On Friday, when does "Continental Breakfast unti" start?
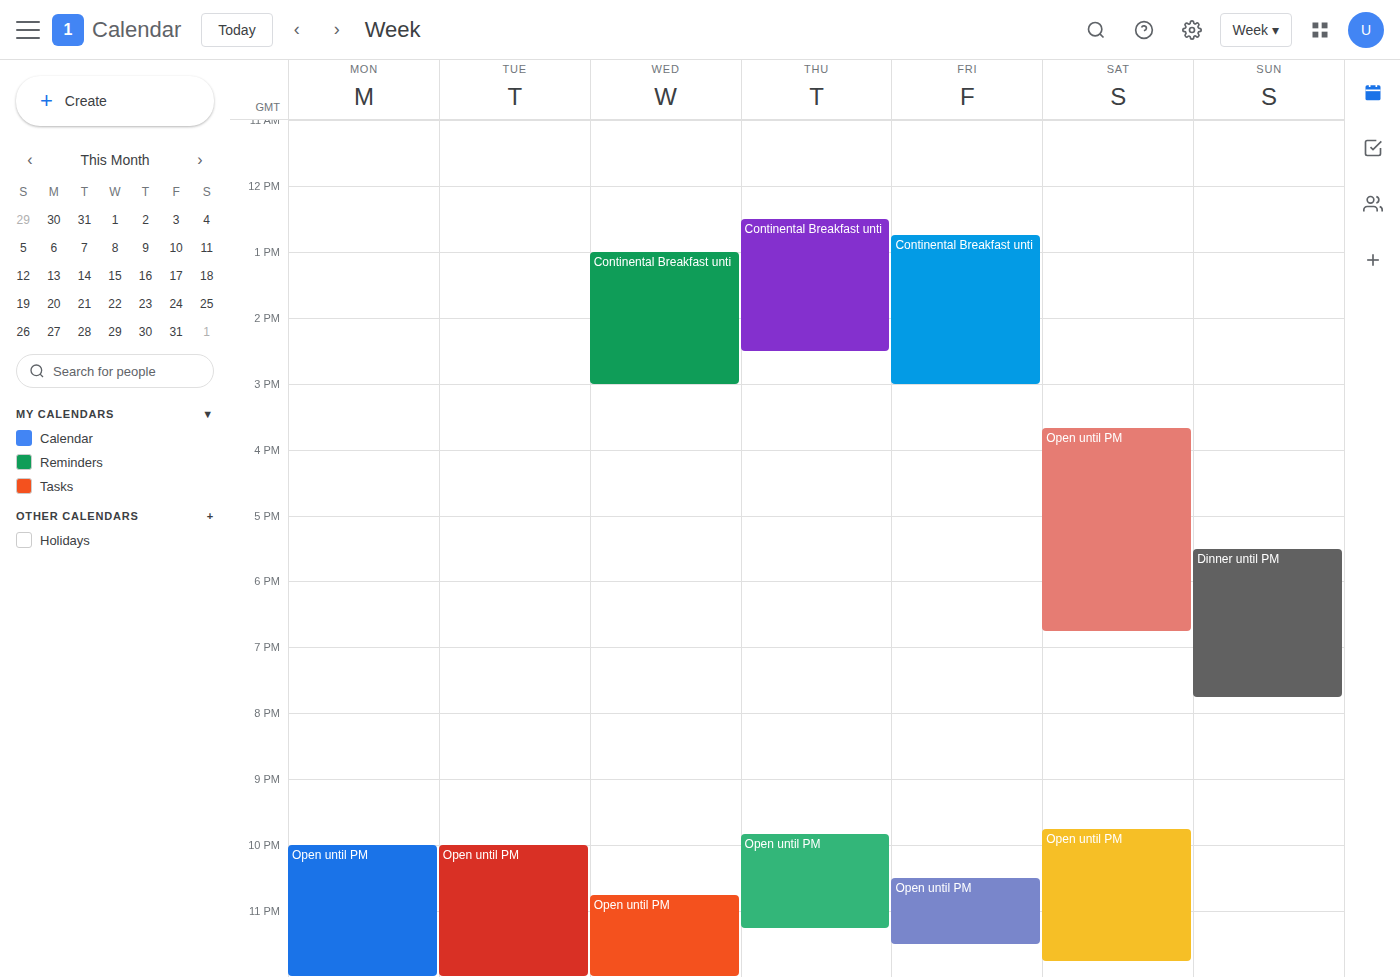
12:45 PM